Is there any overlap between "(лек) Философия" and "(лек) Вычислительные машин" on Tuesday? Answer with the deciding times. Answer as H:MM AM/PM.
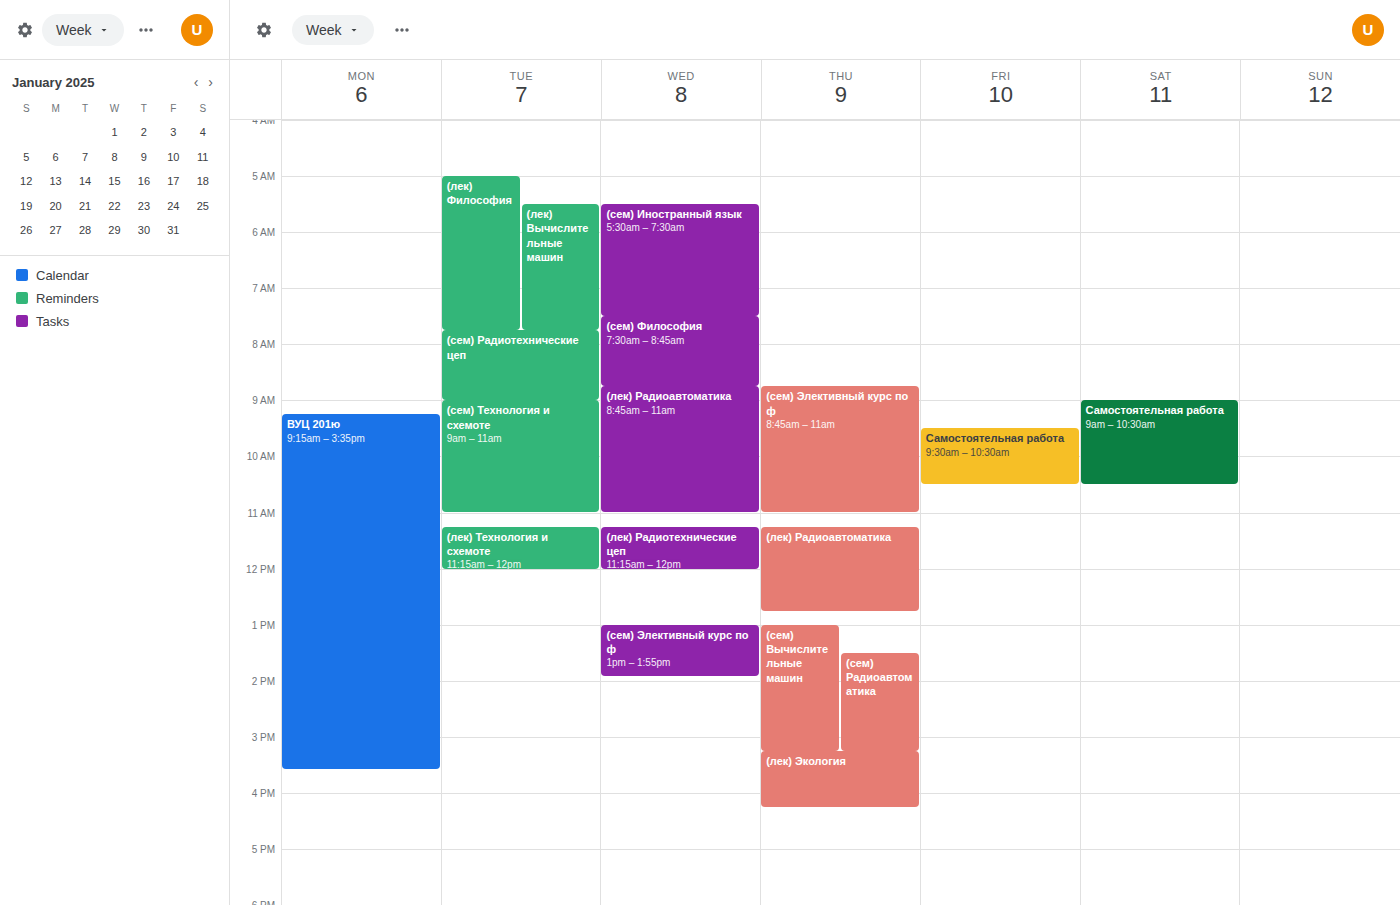
"(лек) Вычислительные машин" runs 5:30 AM to 7:45 AM, inside "(лек) Философия" -- they overlap.